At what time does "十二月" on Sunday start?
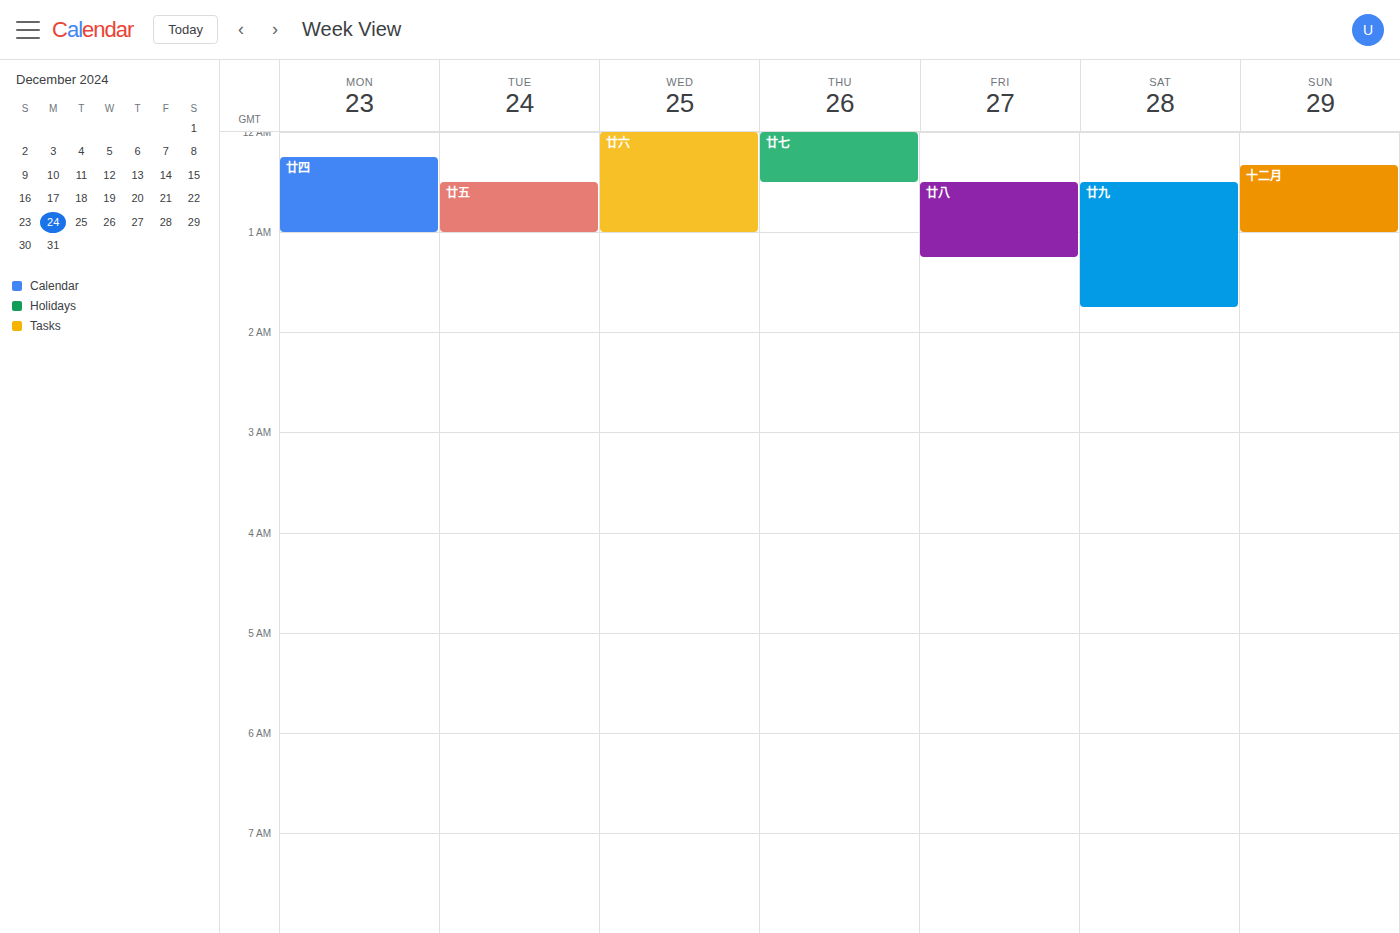
00:20